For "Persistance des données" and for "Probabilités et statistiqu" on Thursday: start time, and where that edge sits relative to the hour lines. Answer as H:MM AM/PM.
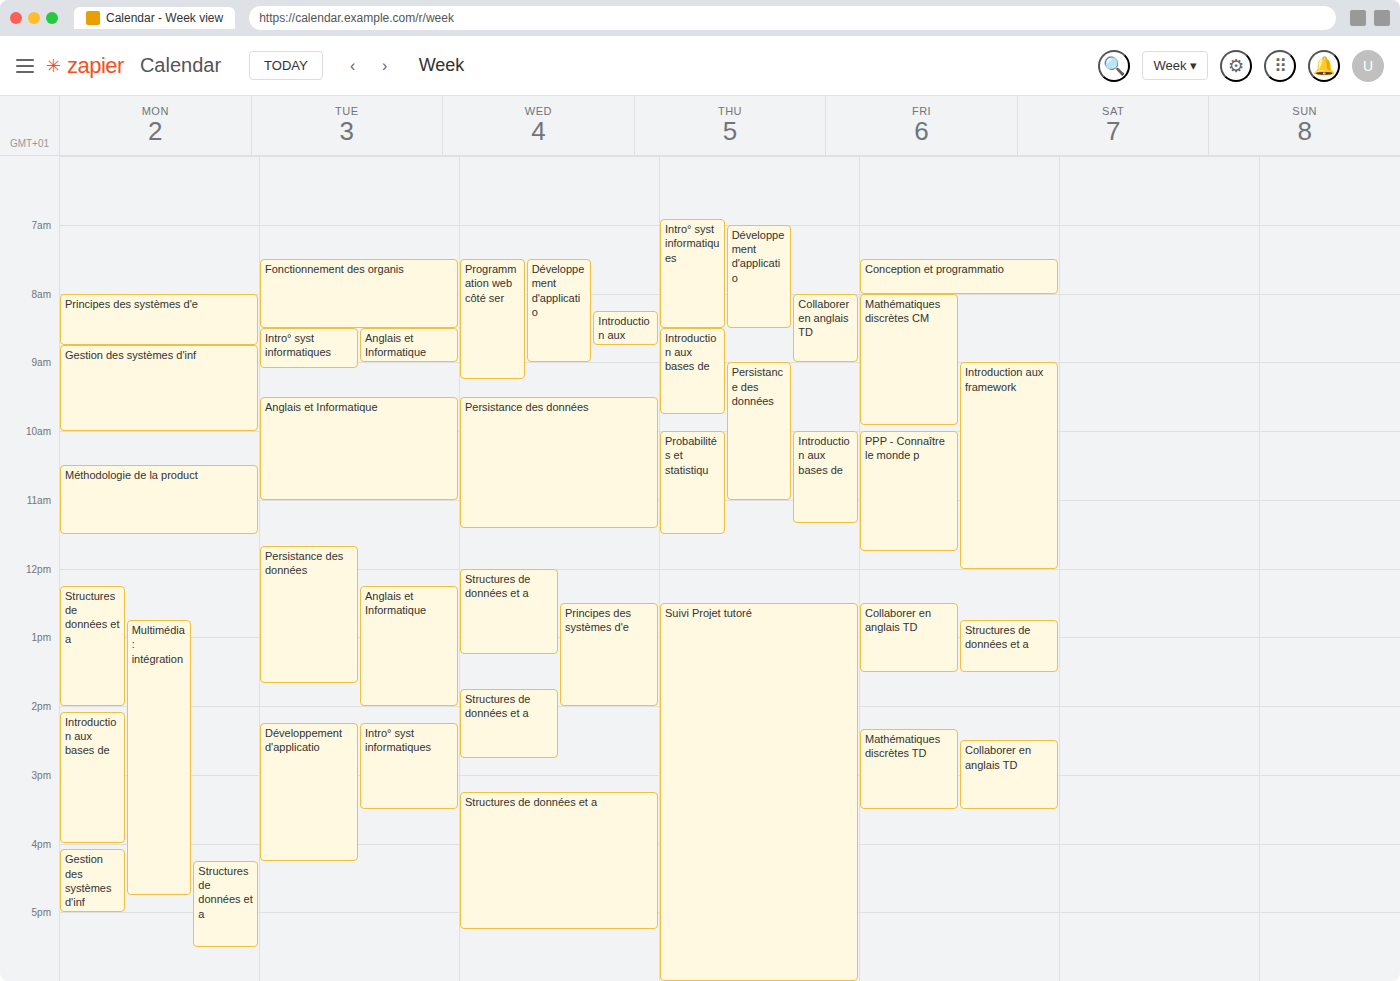
"Persistance des données": 9:00 AM, exactly on the 9 AM line. "Probabilités et statistiqu": 10:00 AM, exactly on the 10 AM line.